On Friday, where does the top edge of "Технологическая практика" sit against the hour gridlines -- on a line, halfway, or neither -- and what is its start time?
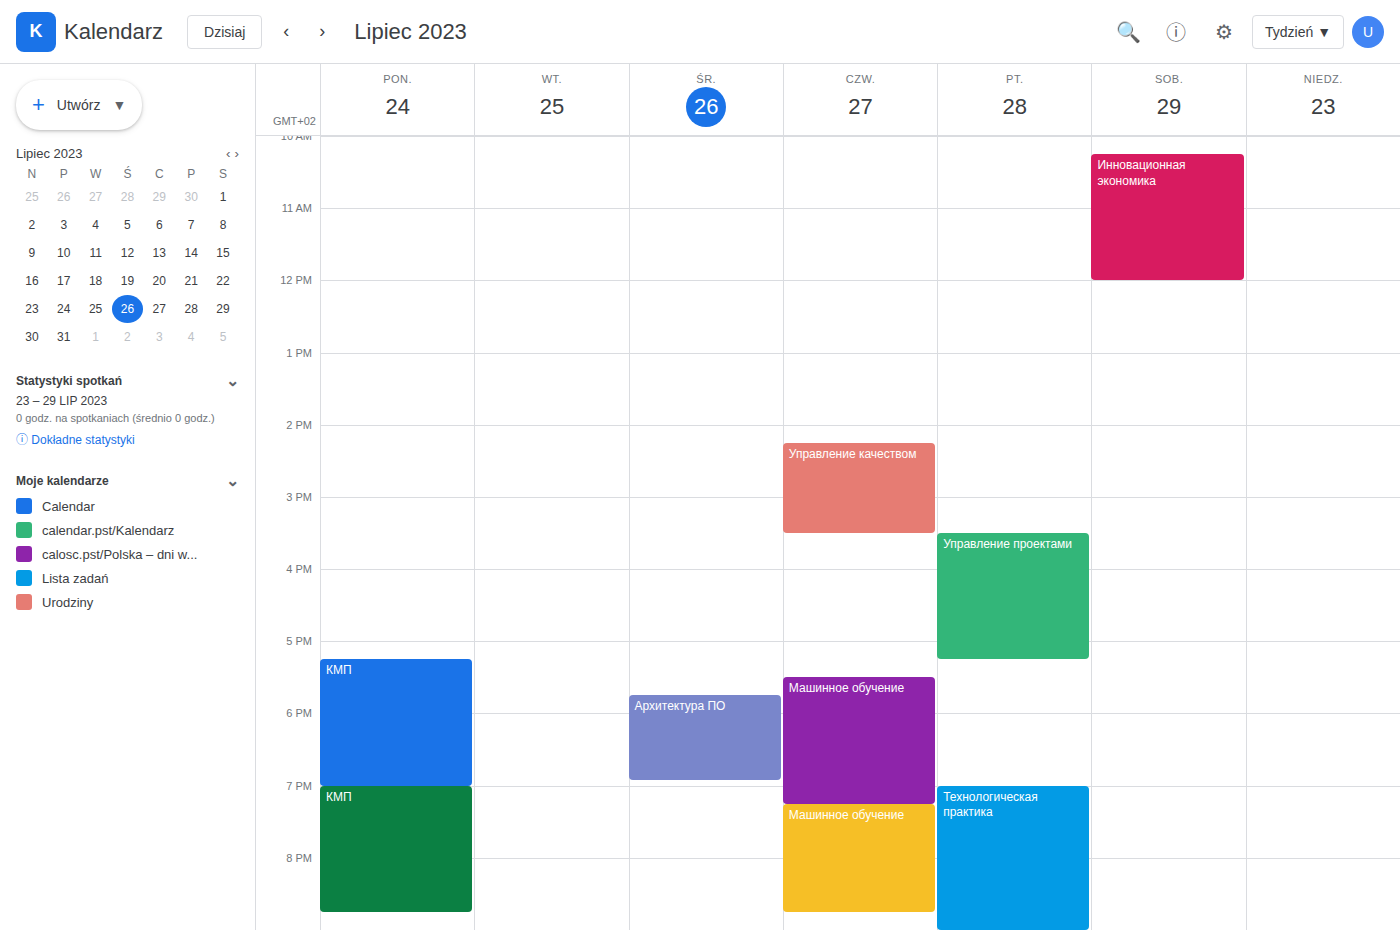
7:00 PM -- exactly on the 7 PM line.